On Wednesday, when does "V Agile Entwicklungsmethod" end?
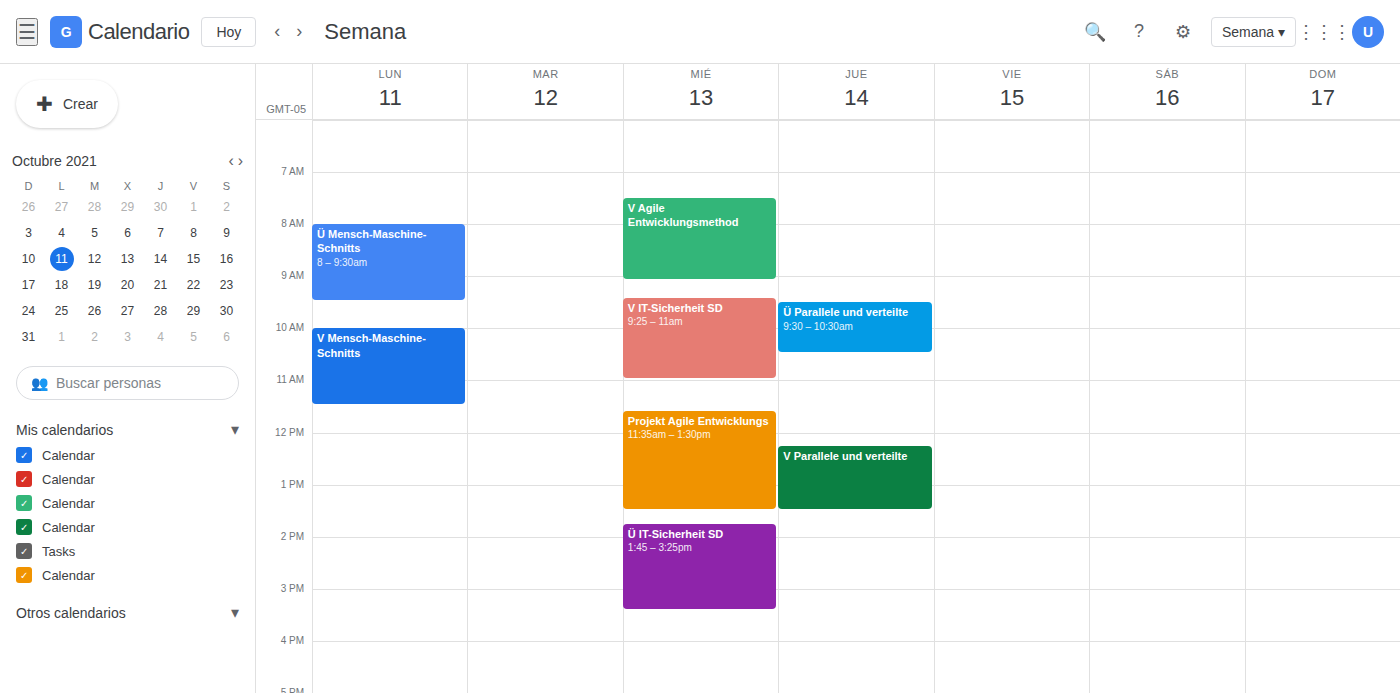
09:05